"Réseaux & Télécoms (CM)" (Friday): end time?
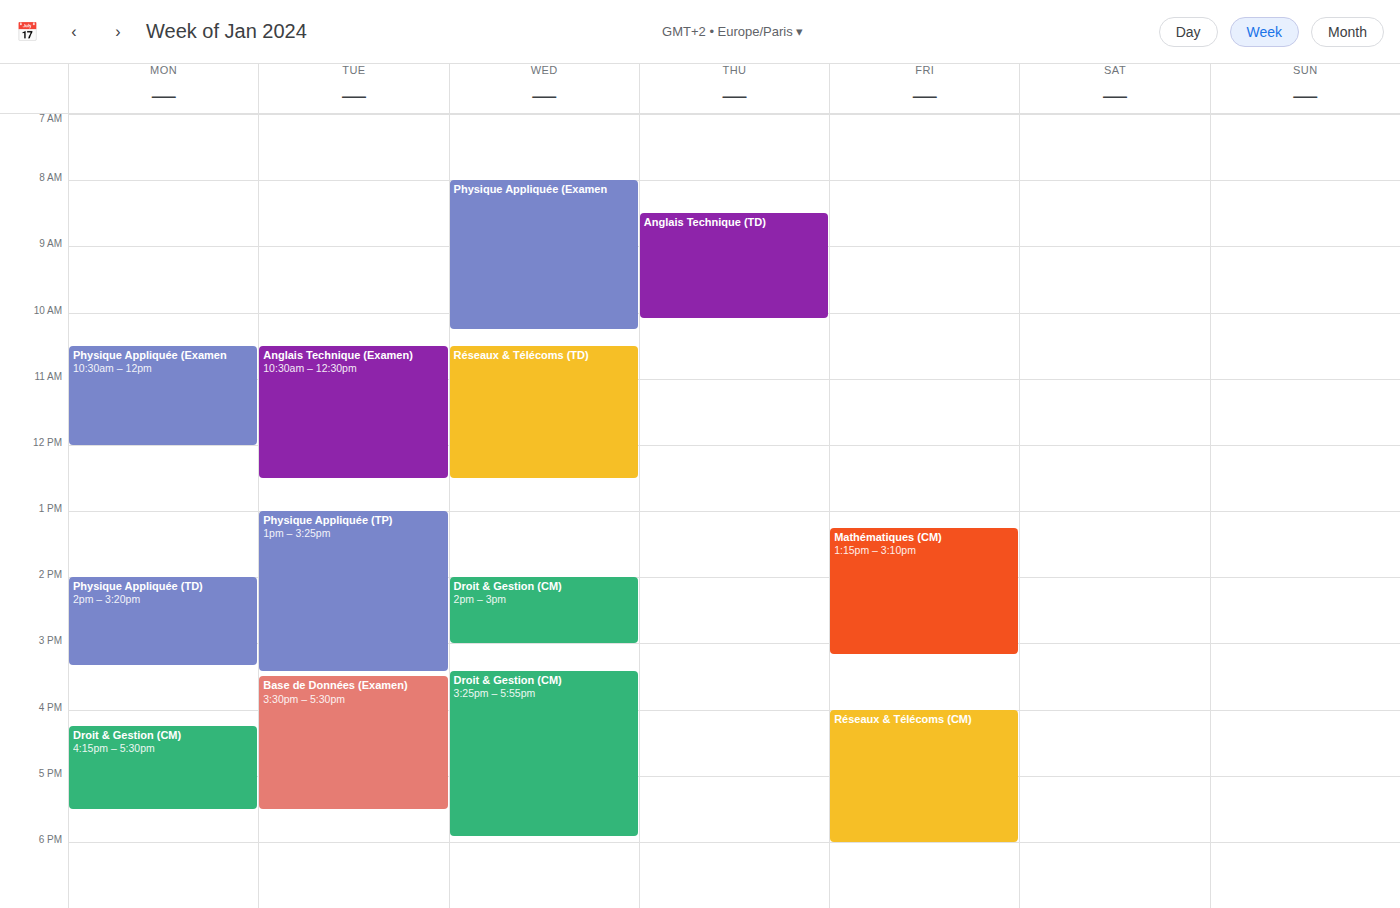
18:00